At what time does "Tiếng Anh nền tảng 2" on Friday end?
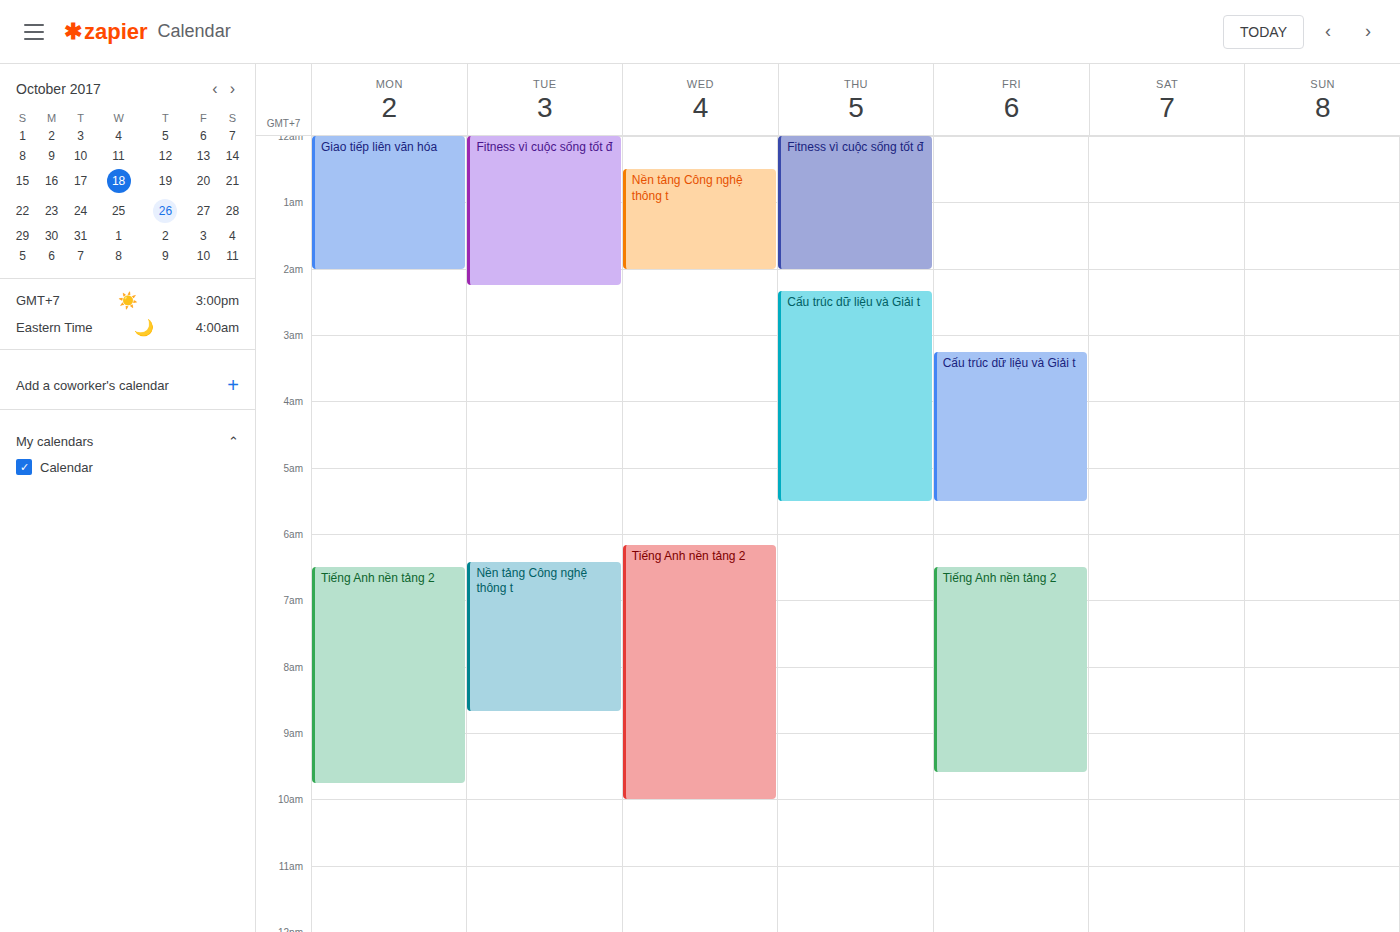
9:35 AM